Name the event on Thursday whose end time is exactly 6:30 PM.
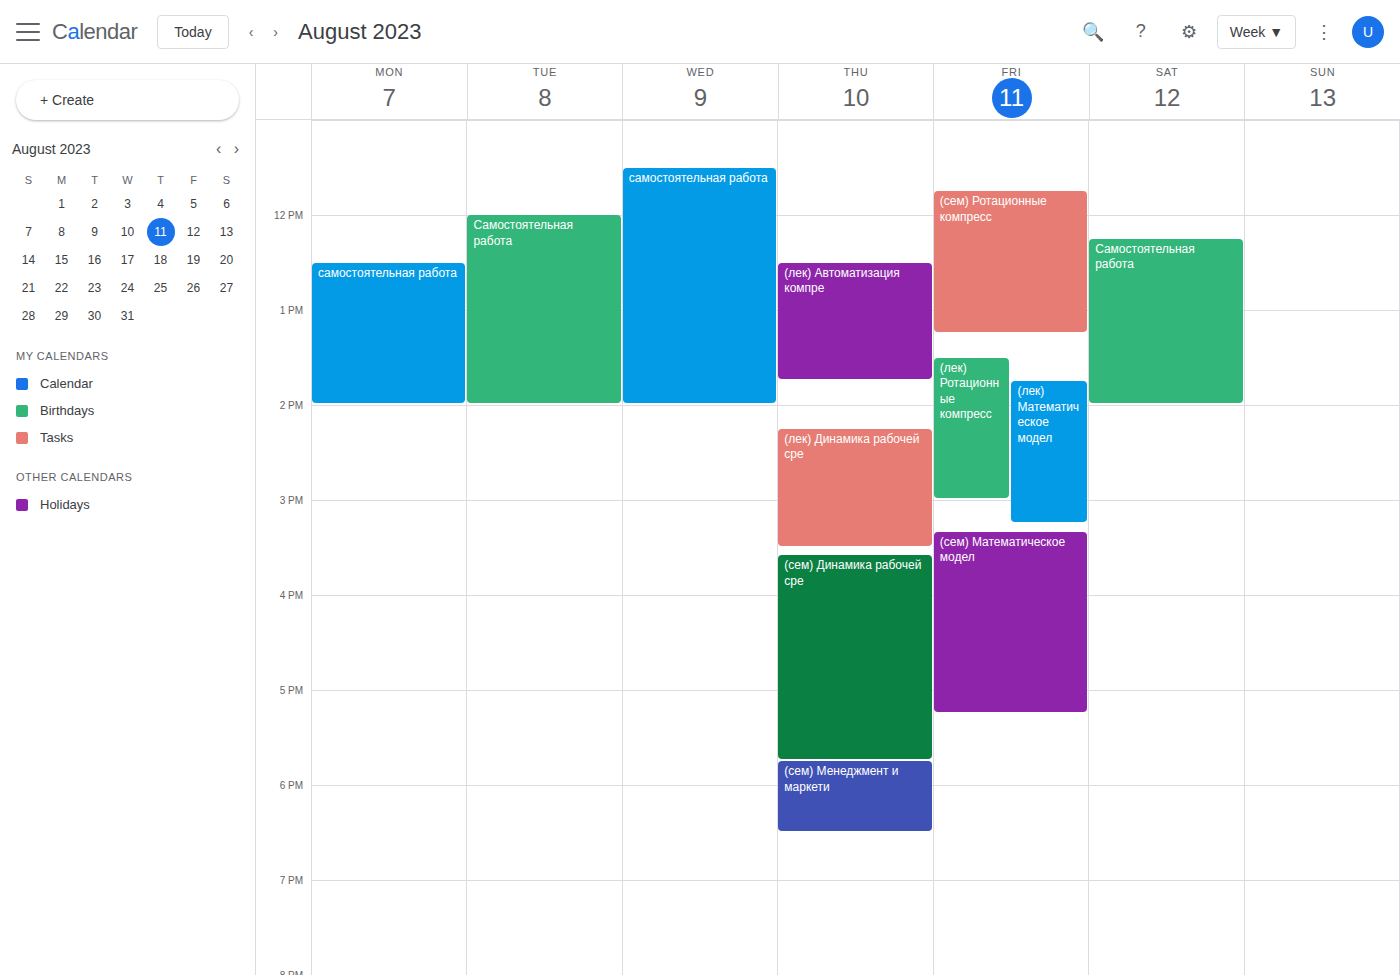
"(сем) Менеджмент и маркети"